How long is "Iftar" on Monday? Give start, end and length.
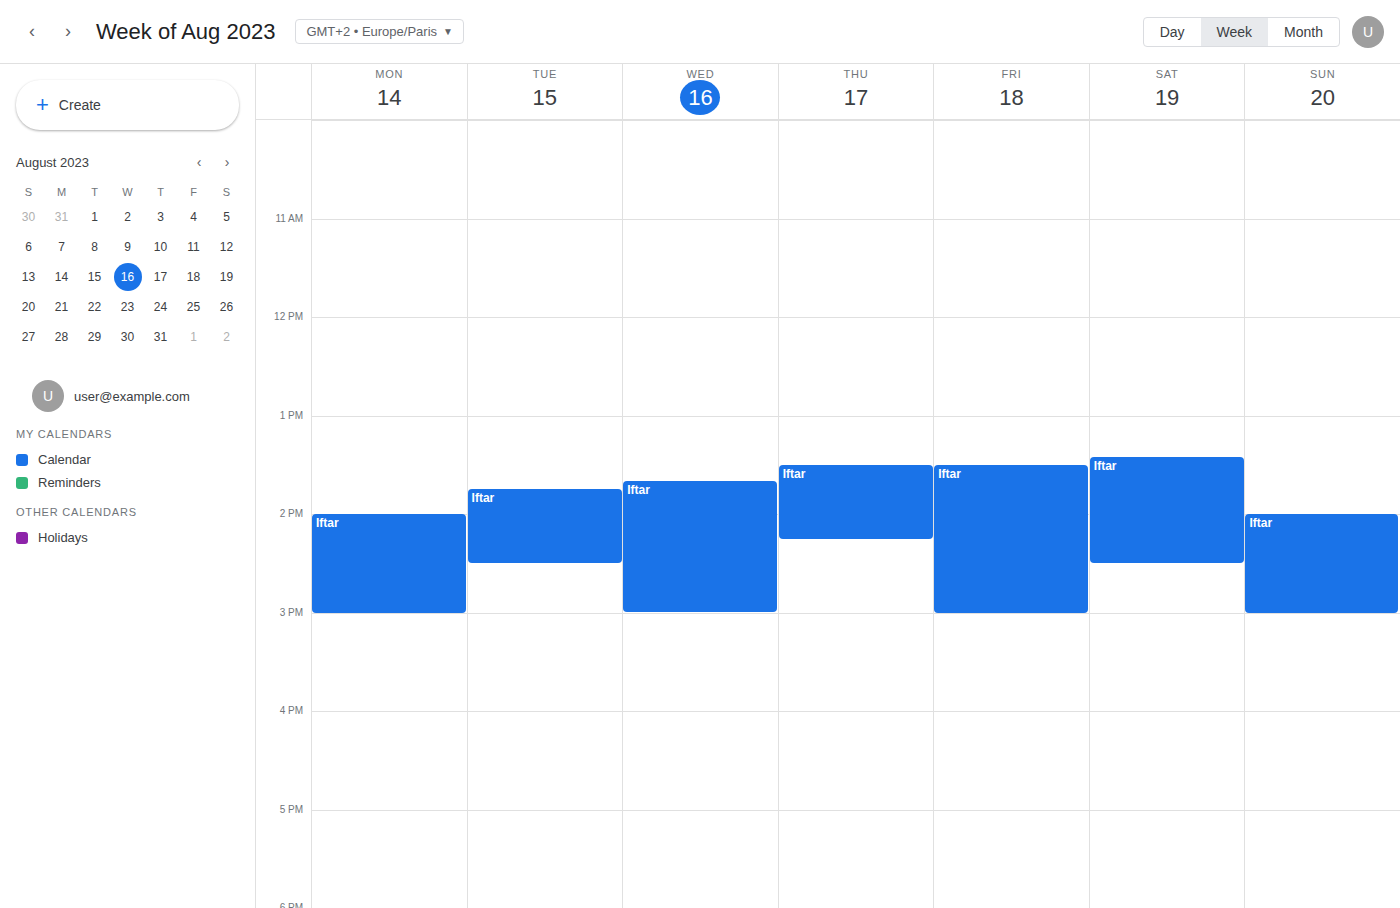
14:00 to 15:00, 1 hour